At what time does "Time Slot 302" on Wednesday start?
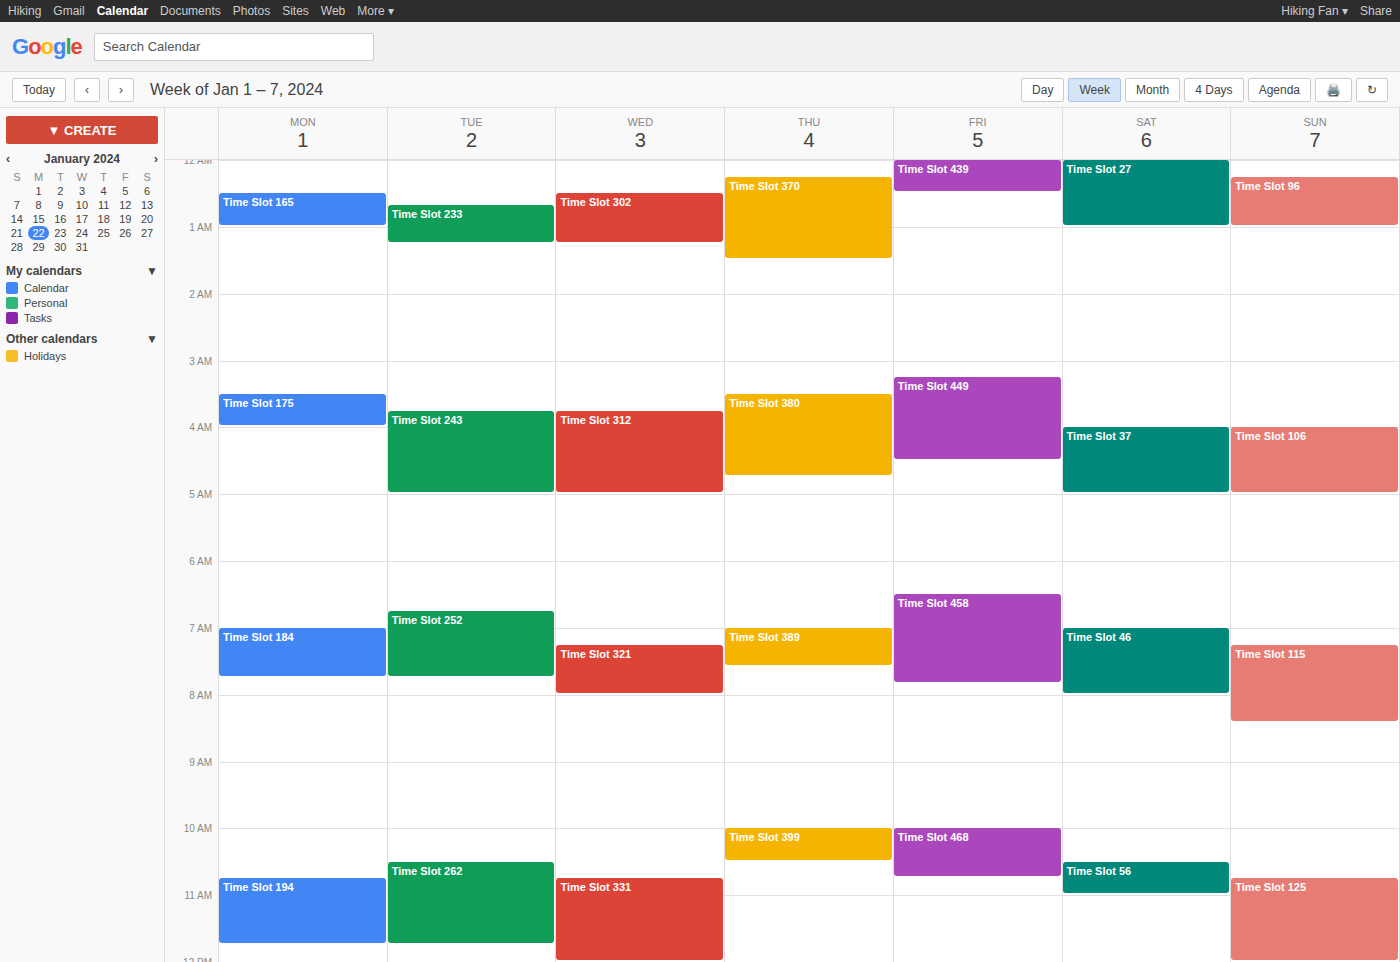
12:30 AM